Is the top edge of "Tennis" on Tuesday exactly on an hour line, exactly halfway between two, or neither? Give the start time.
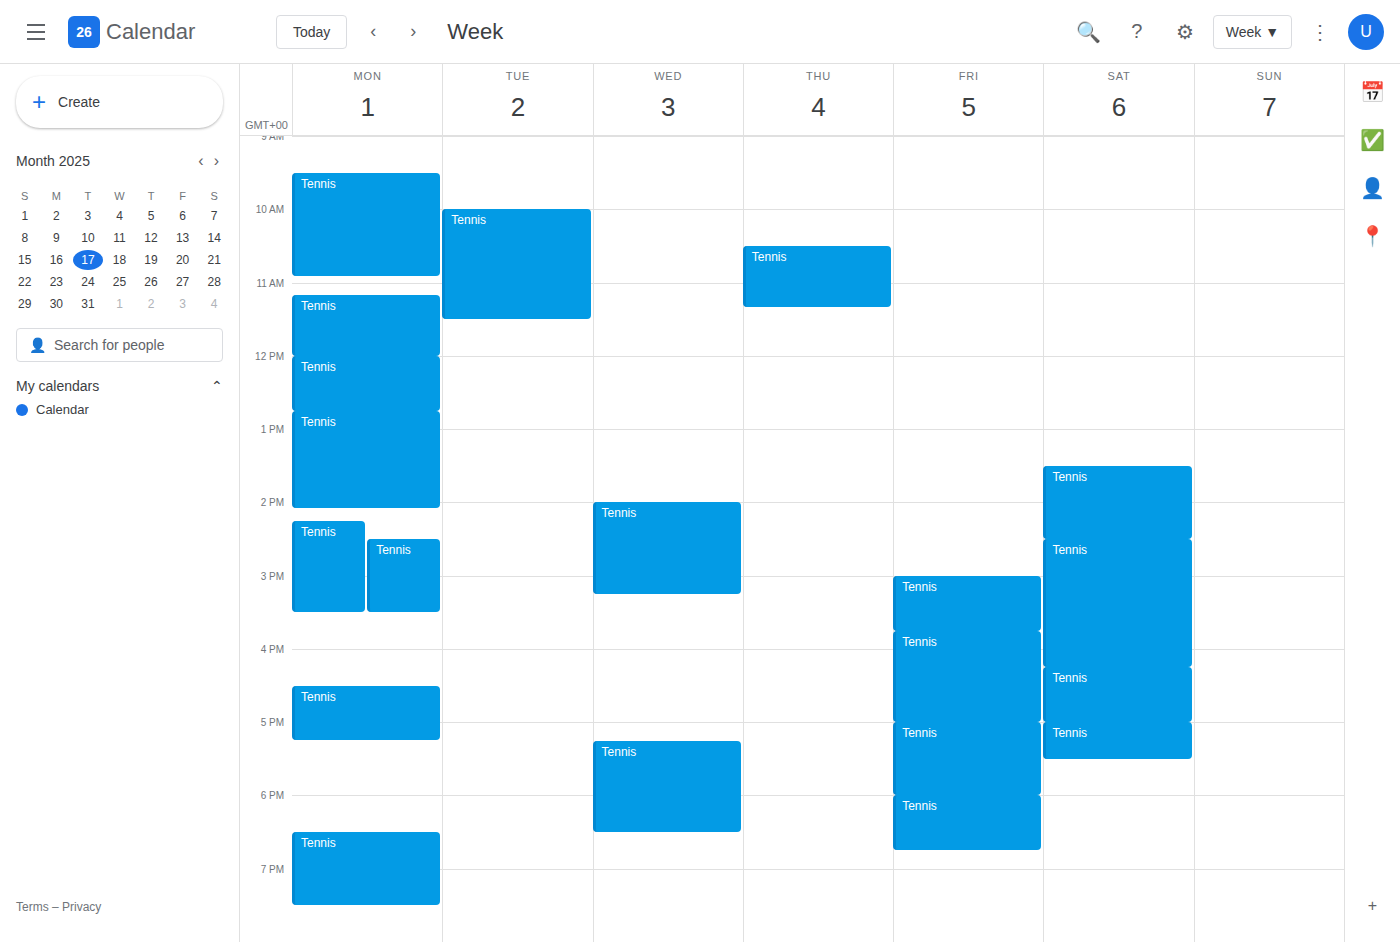
10:00 AM -- exactly on the 10 AM line.